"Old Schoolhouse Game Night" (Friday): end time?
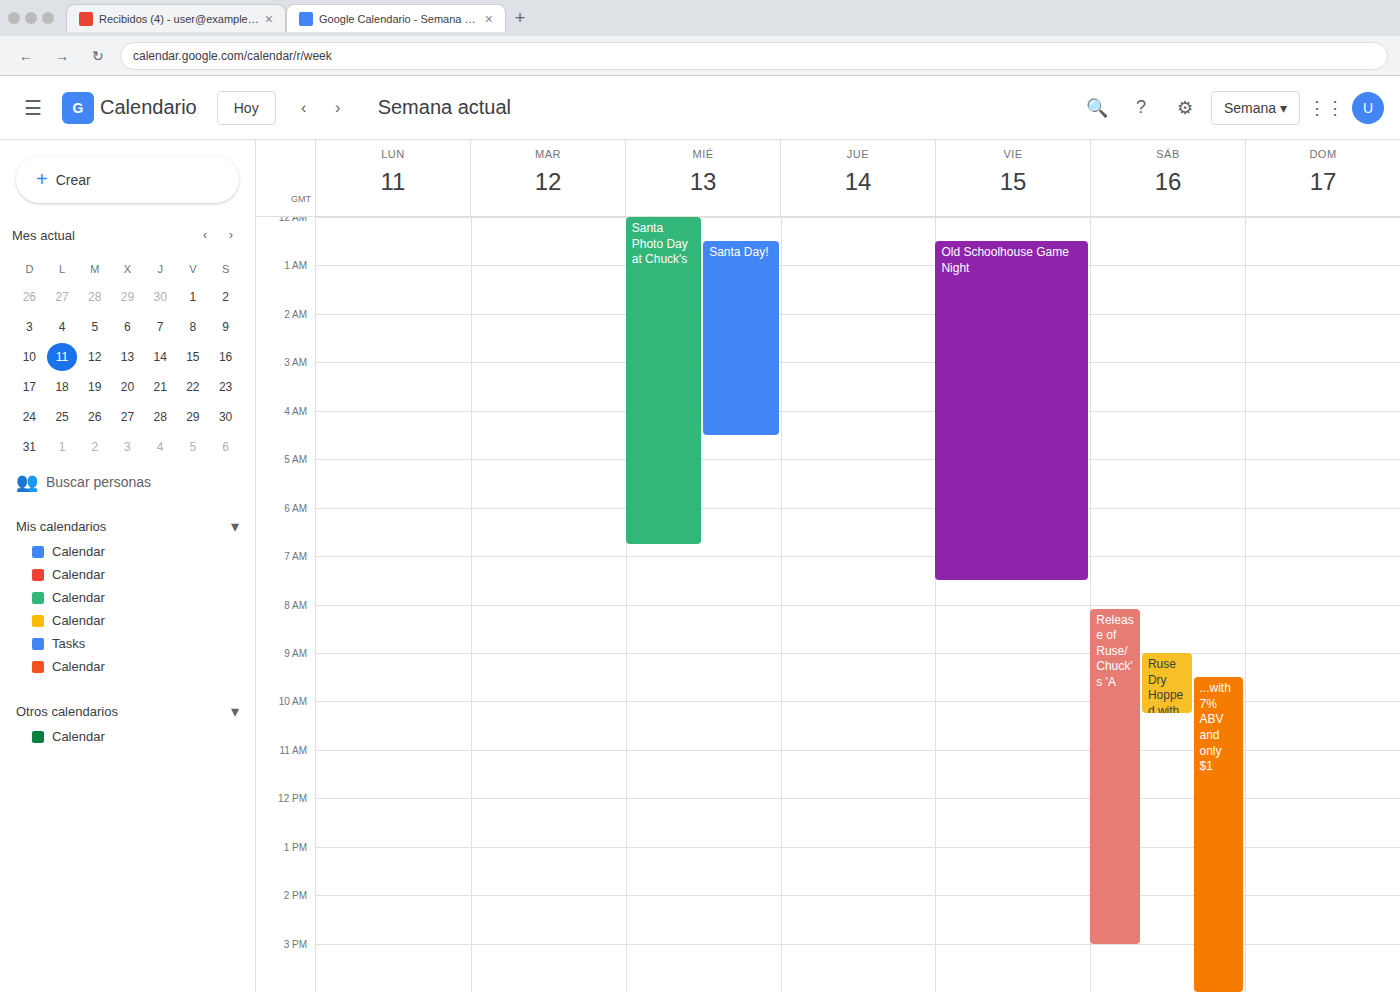
7:30 AM